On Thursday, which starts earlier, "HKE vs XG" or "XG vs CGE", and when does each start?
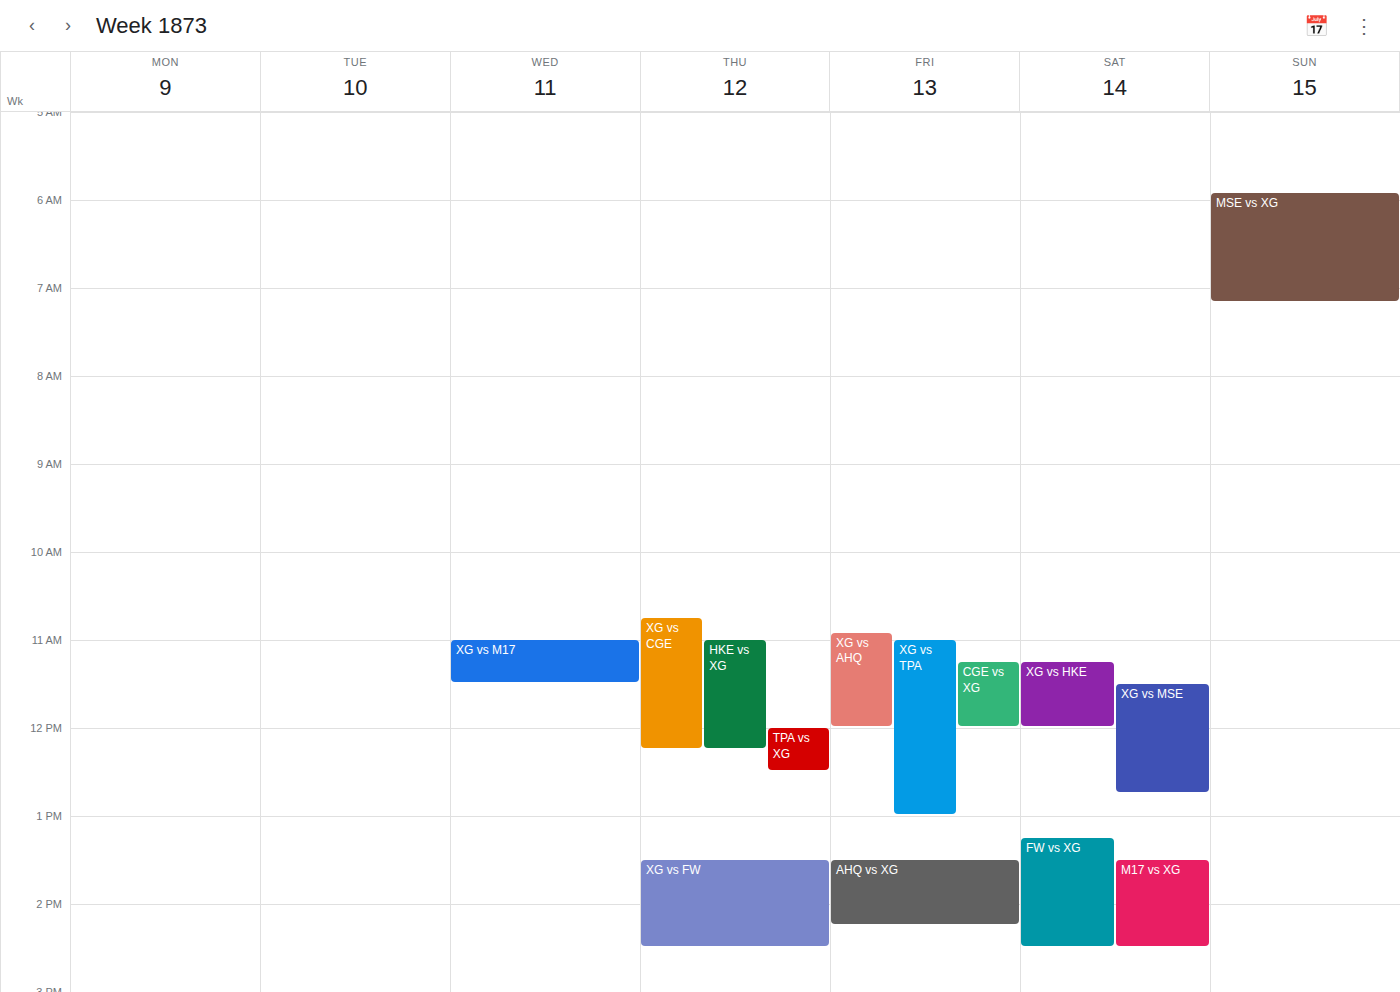
"XG vs CGE" 10:45 AM; "HKE vs XG" 11:00 AM.